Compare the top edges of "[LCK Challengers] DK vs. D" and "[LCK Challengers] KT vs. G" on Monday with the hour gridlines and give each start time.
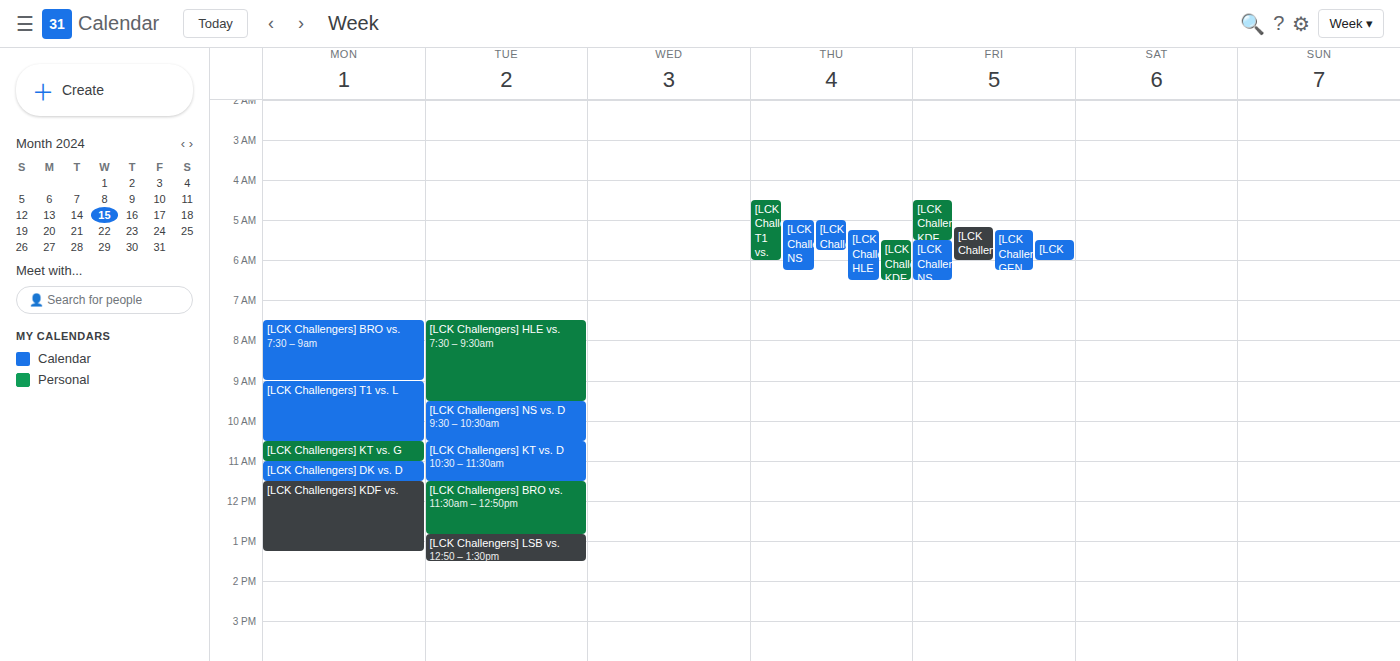
"[LCK Challengers] DK vs. D": 11:00 AM, exactly on the 11 AM line. "[LCK Challengers] KT vs. G": 10:30 AM, halfway between the 10 AM and 11 AM lines.